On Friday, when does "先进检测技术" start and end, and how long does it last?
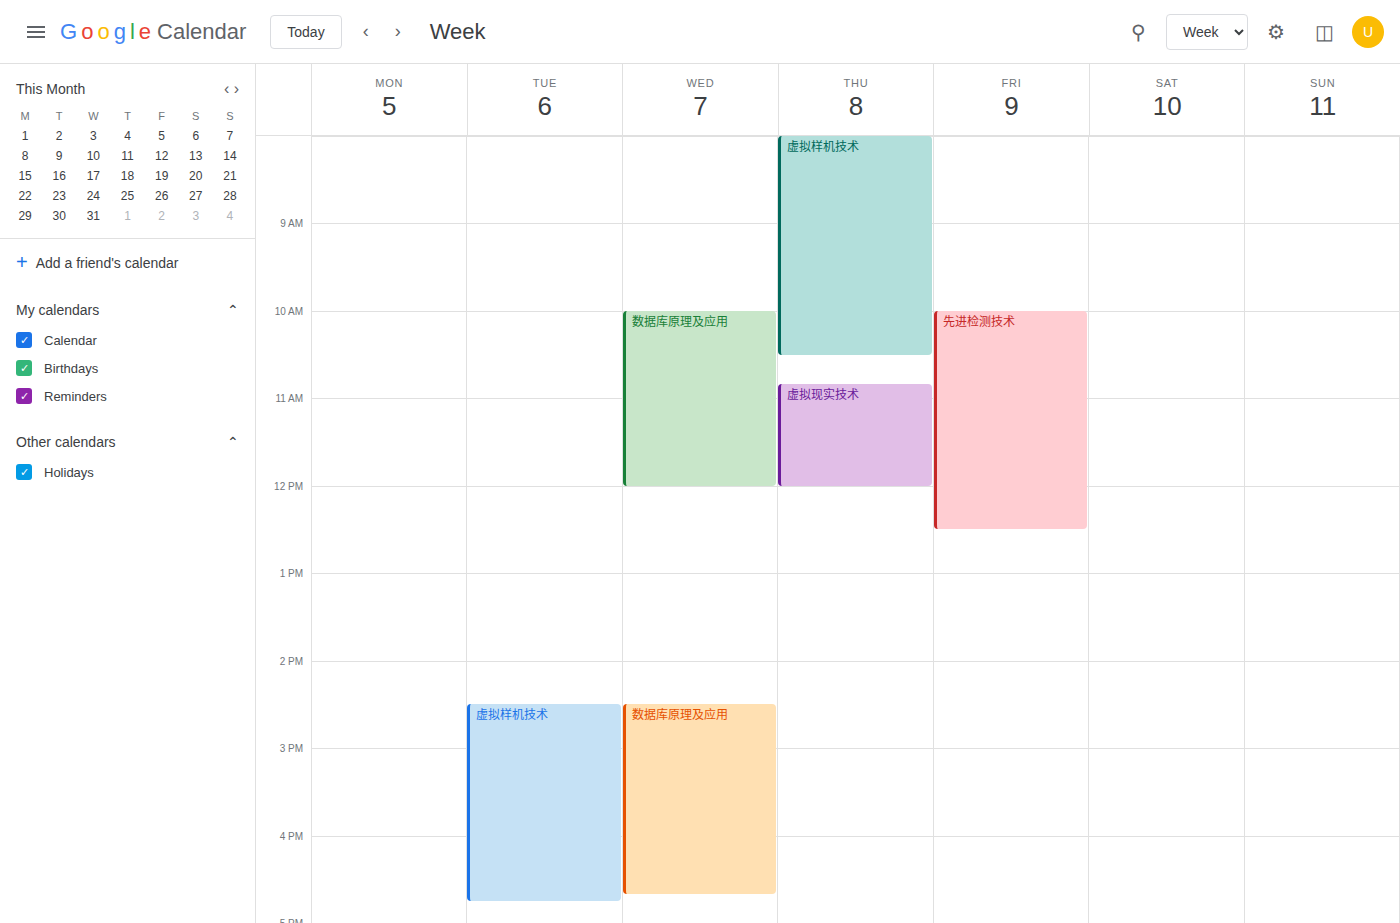
10:00 AM to 12:30 PM, 2 hours 30 minutes